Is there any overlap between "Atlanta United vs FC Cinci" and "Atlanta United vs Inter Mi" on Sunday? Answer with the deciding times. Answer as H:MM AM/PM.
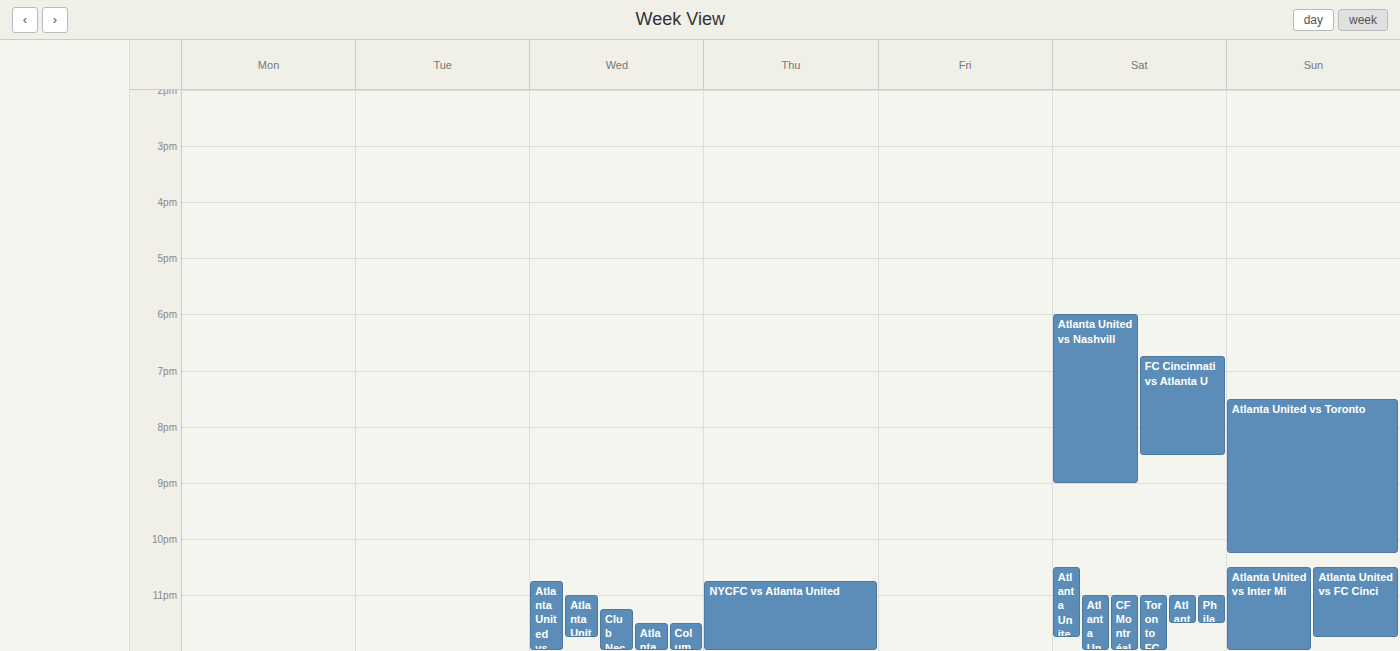
"Atlanta United vs FC Cinci" runs 10:30 PM to 11:45 PM, inside "Atlanta United vs Inter Mi" -- they overlap.